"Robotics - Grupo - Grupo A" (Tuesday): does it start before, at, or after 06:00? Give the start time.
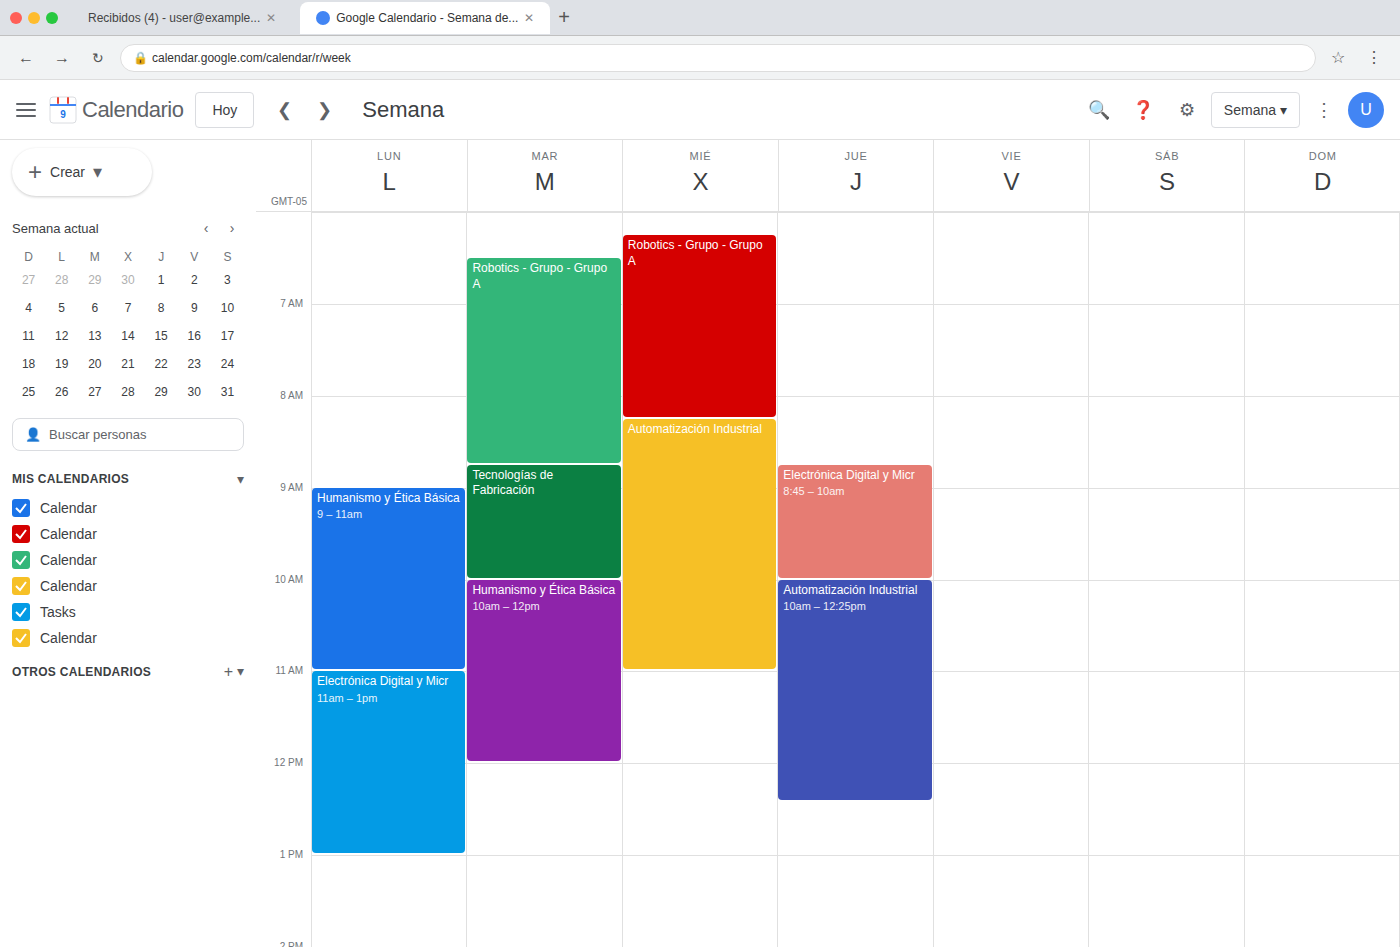
06:30 -- after 06:00, 30 minutes below the 06:00 line.